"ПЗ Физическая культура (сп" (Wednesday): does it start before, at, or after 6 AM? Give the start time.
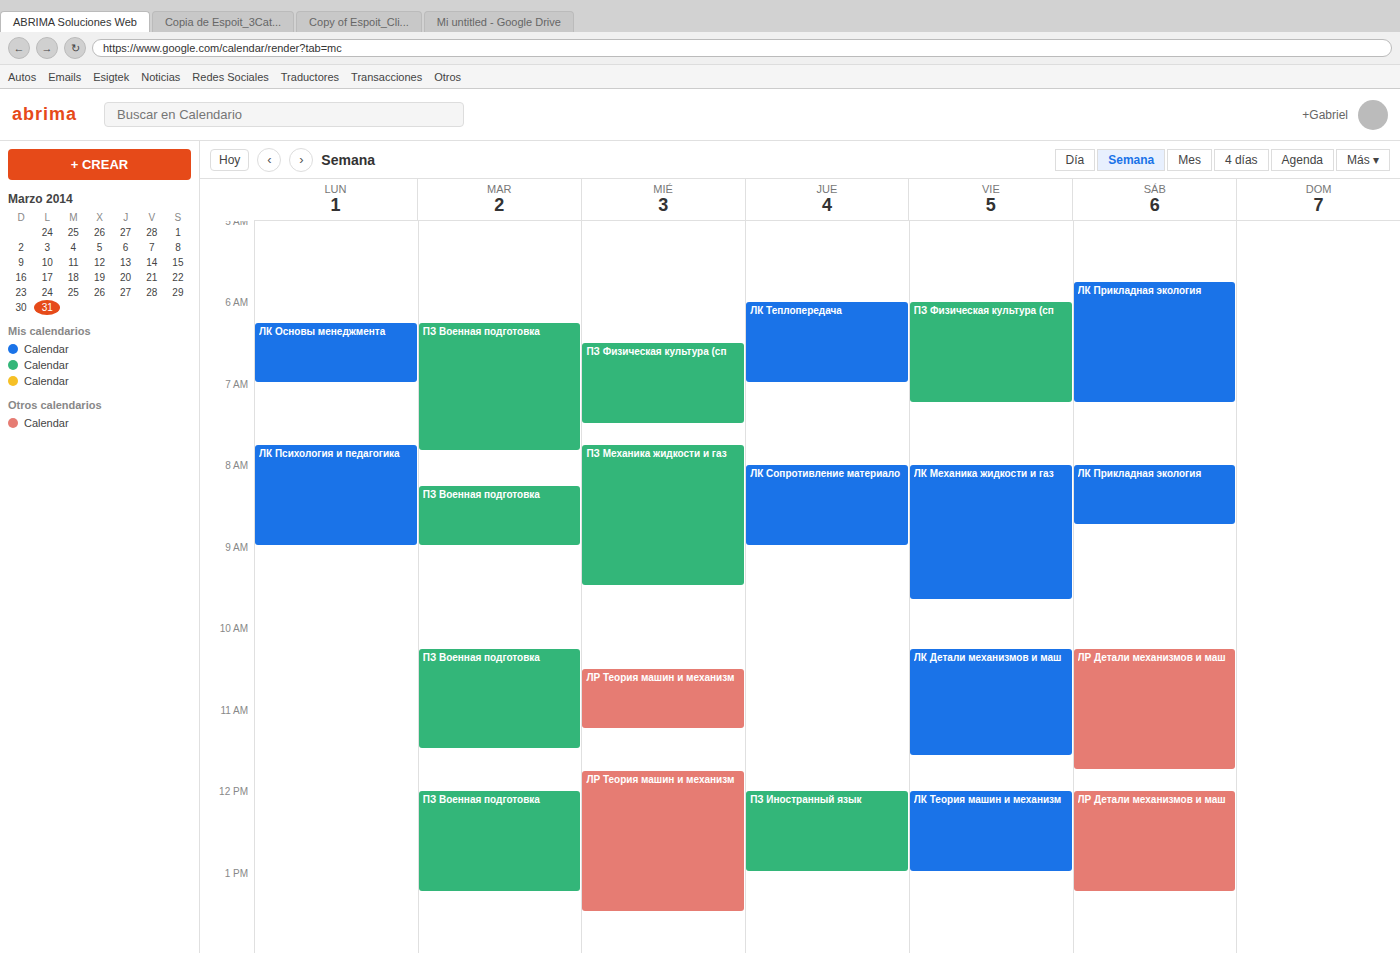
6:30 AM -- after 6 AM, 30 minutes below the 6 AM line.